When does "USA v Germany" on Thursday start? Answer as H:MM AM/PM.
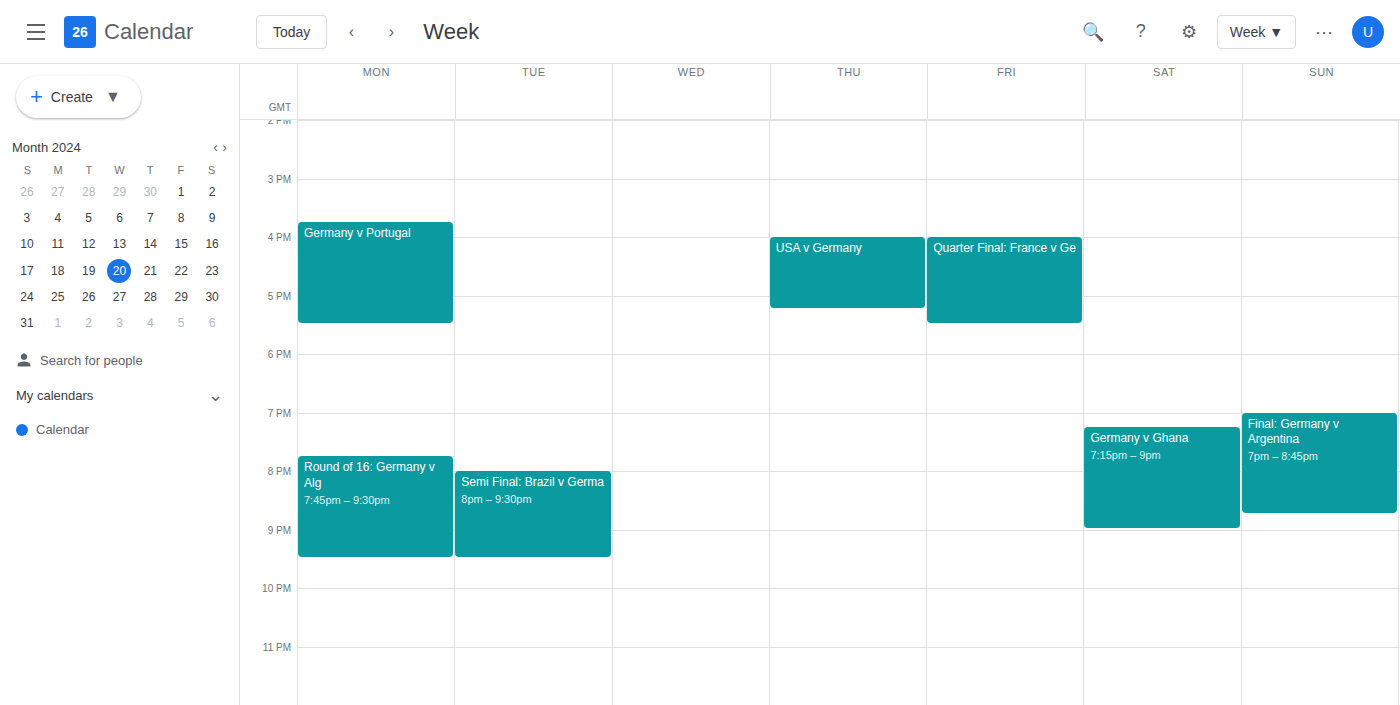
4:00 PM